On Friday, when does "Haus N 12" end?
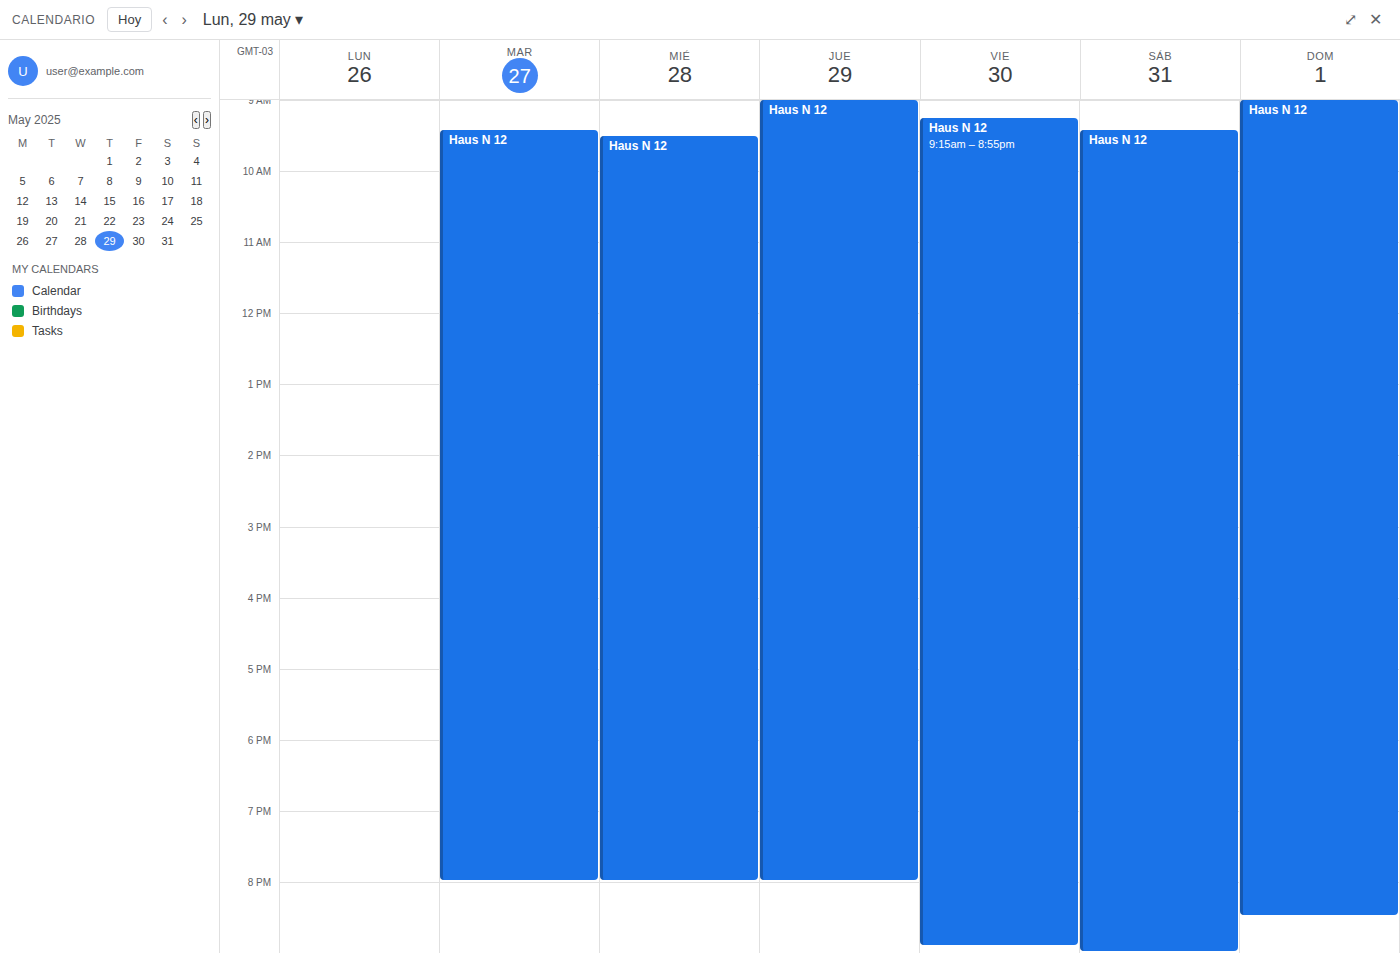
8:55 PM